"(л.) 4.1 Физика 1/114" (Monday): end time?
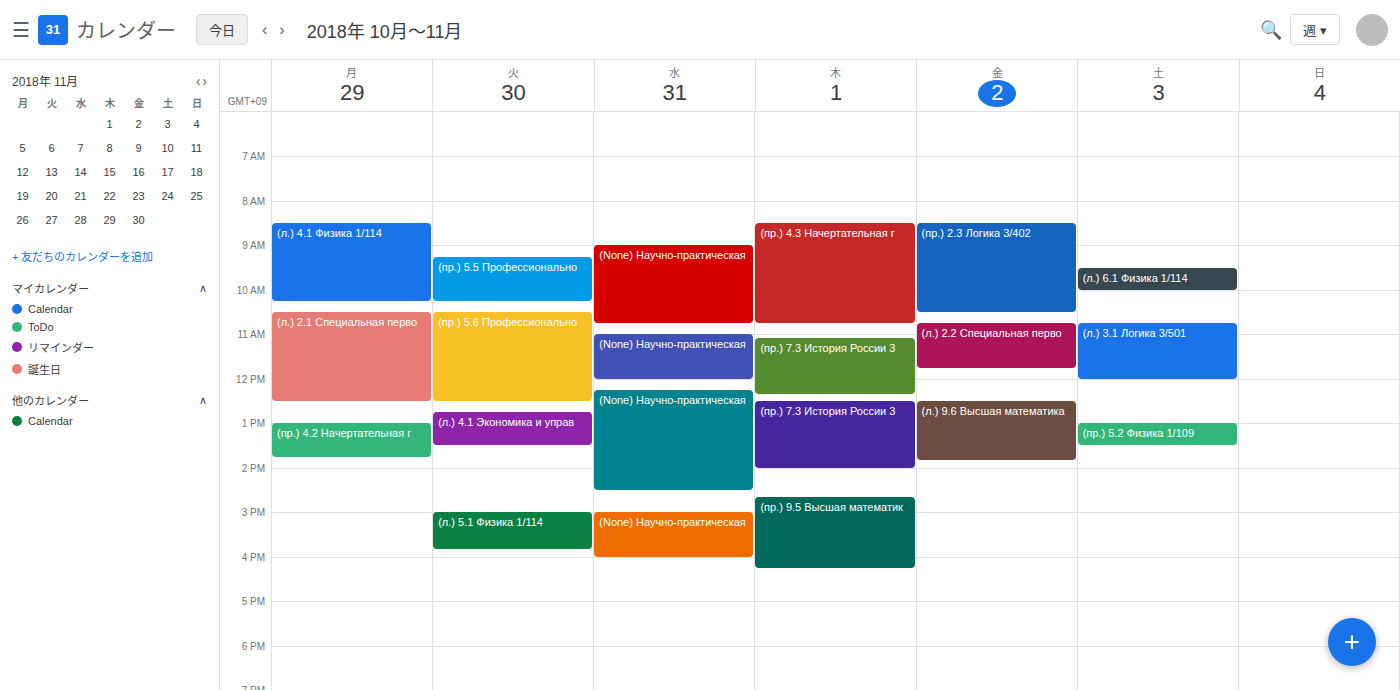
10:15 AM